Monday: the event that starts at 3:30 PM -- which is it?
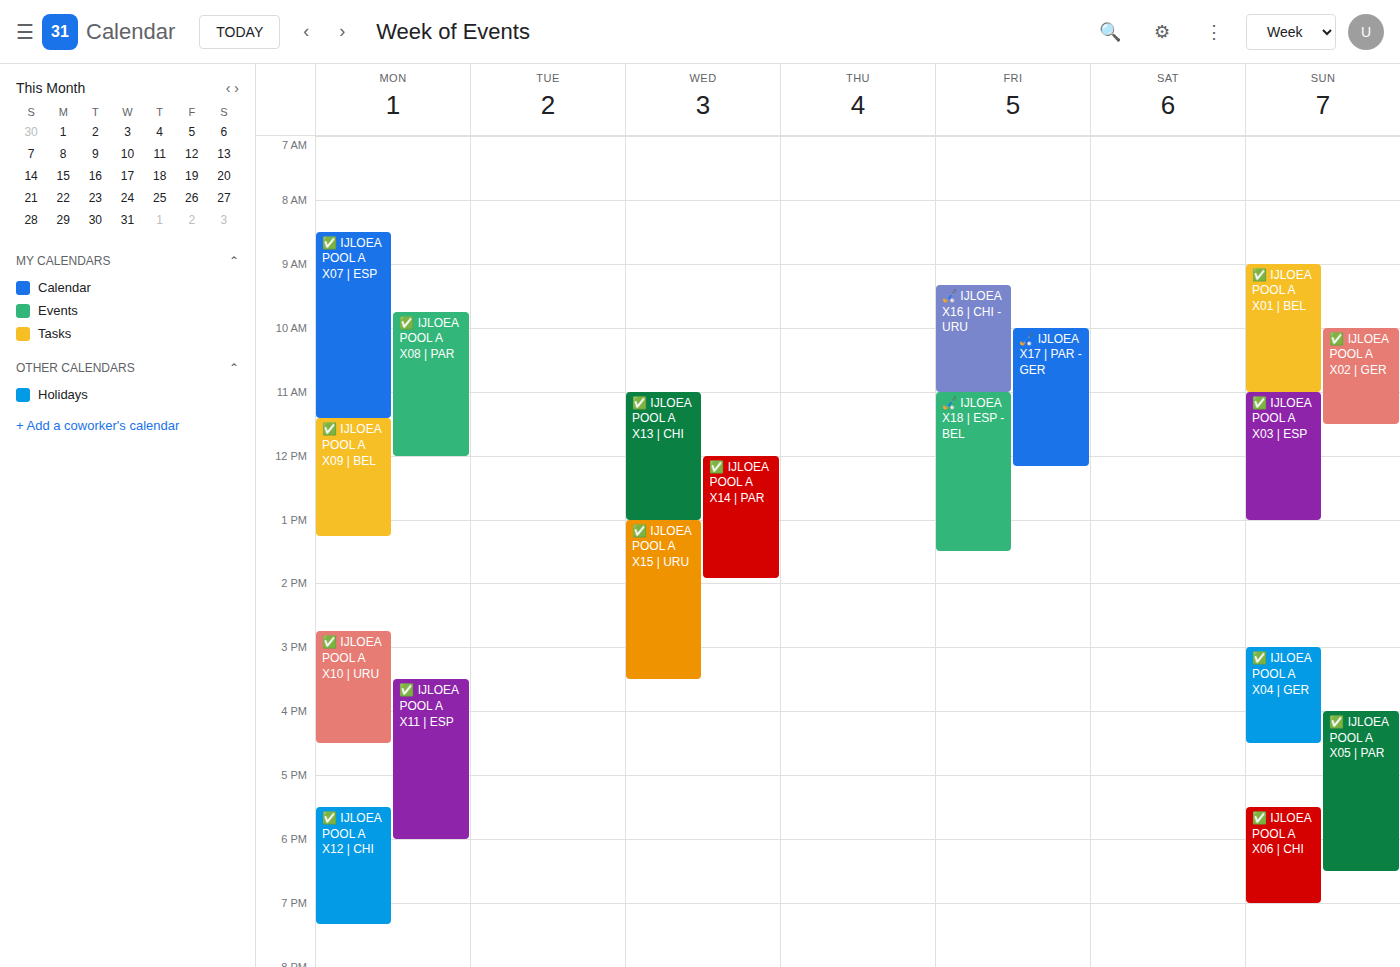
"✅ IJLOEA POOL A X11 | ESP"